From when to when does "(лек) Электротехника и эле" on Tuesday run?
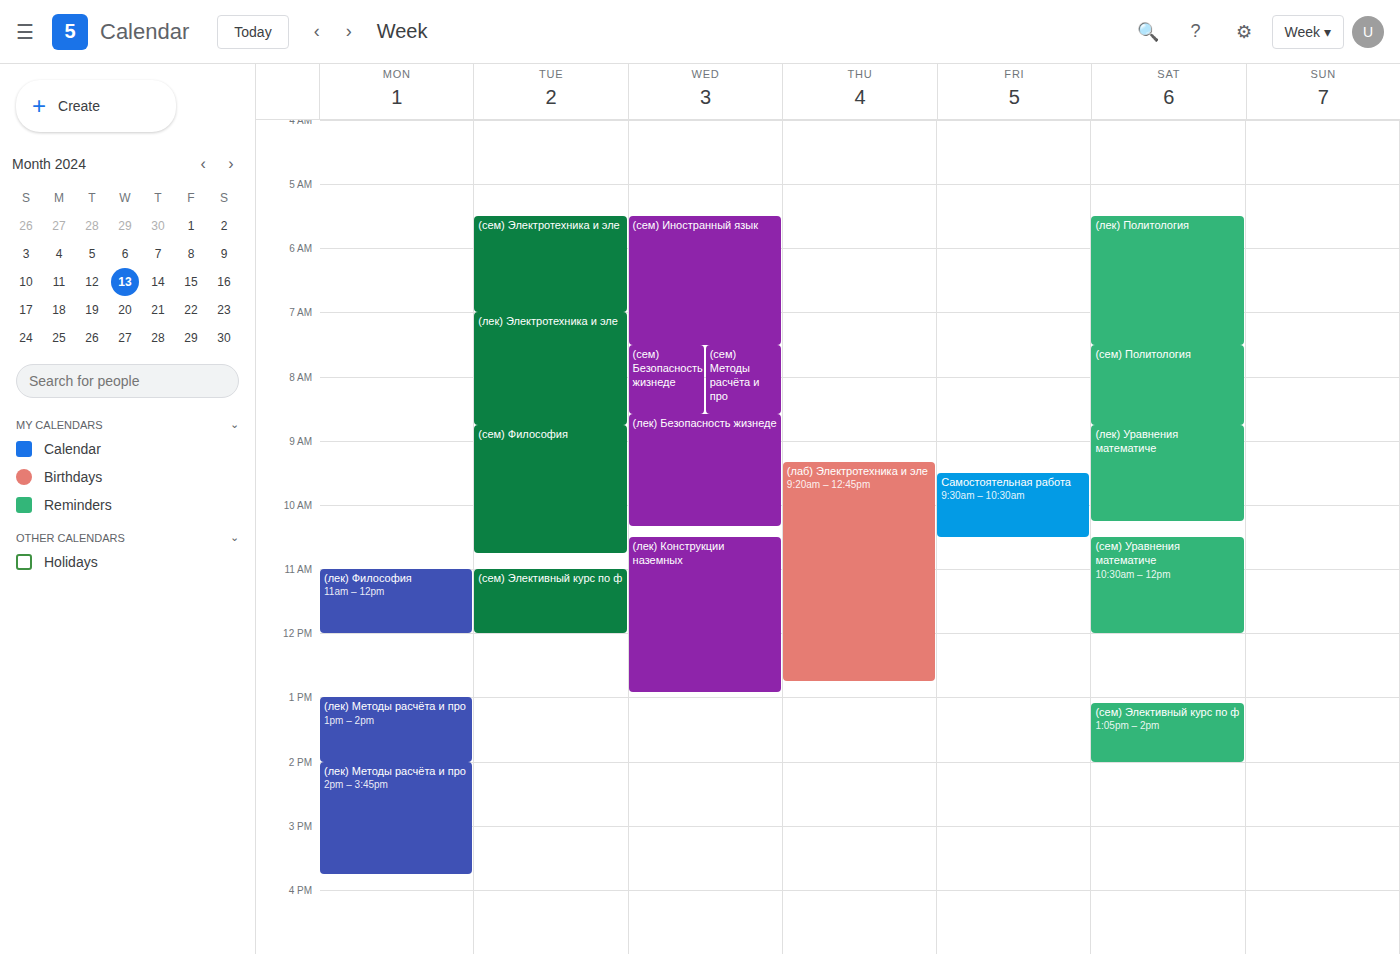
7:00 AM to 8:45 AM